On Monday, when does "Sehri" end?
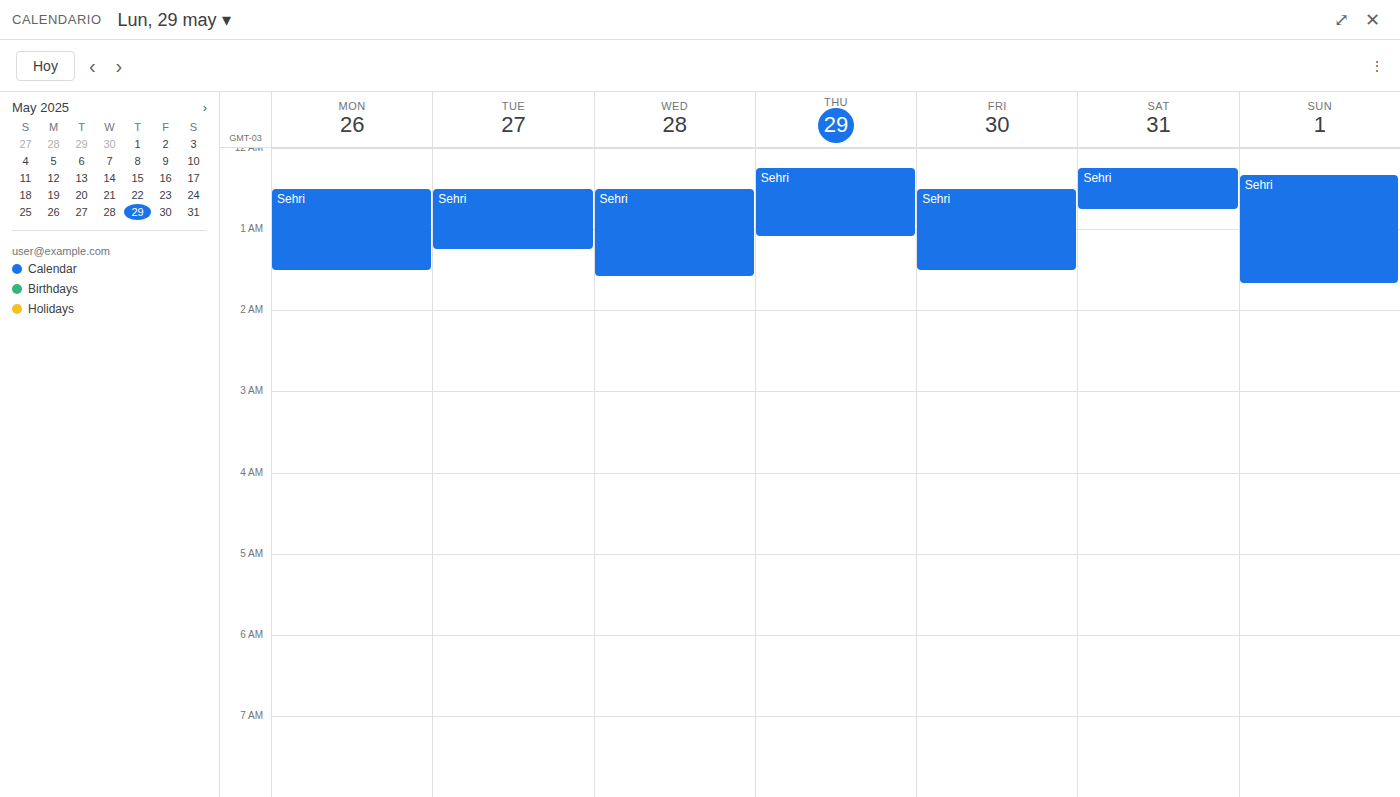
1:30 AM